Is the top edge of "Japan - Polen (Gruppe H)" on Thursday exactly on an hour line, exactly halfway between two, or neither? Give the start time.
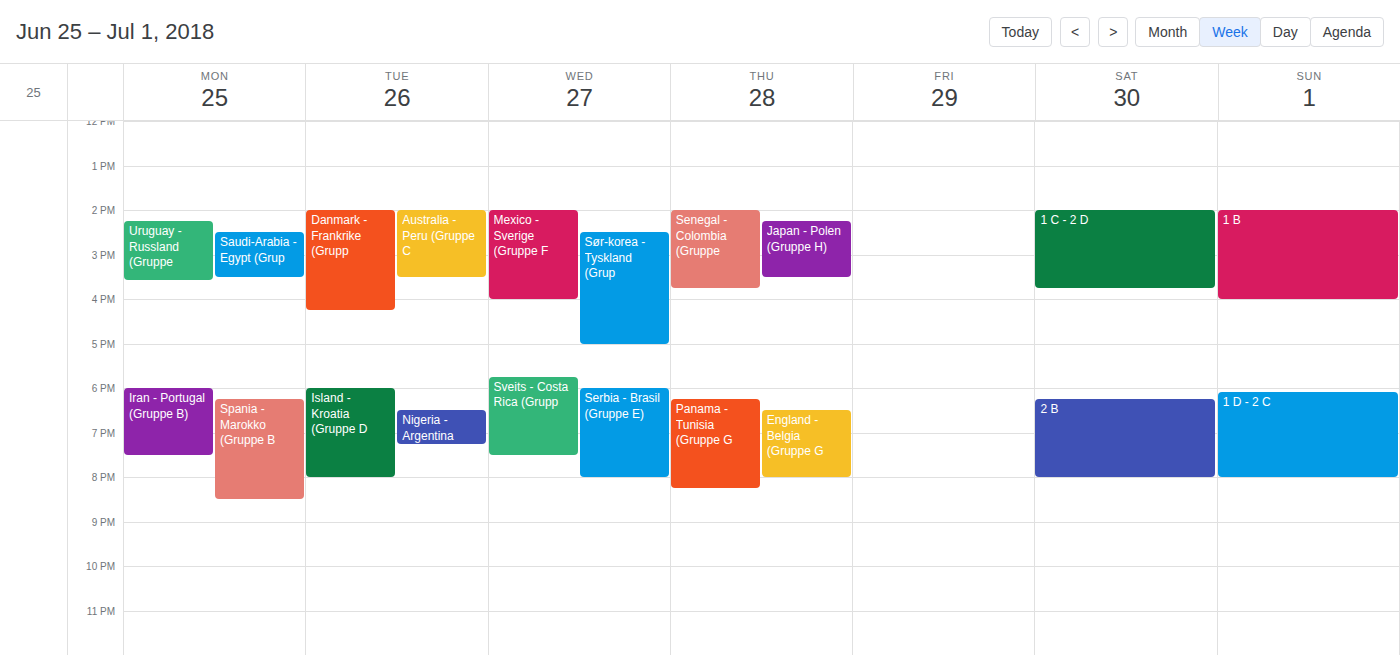
2:15 PM -- neither: a quarter of the way from the 2 PM line to the 3 PM line.